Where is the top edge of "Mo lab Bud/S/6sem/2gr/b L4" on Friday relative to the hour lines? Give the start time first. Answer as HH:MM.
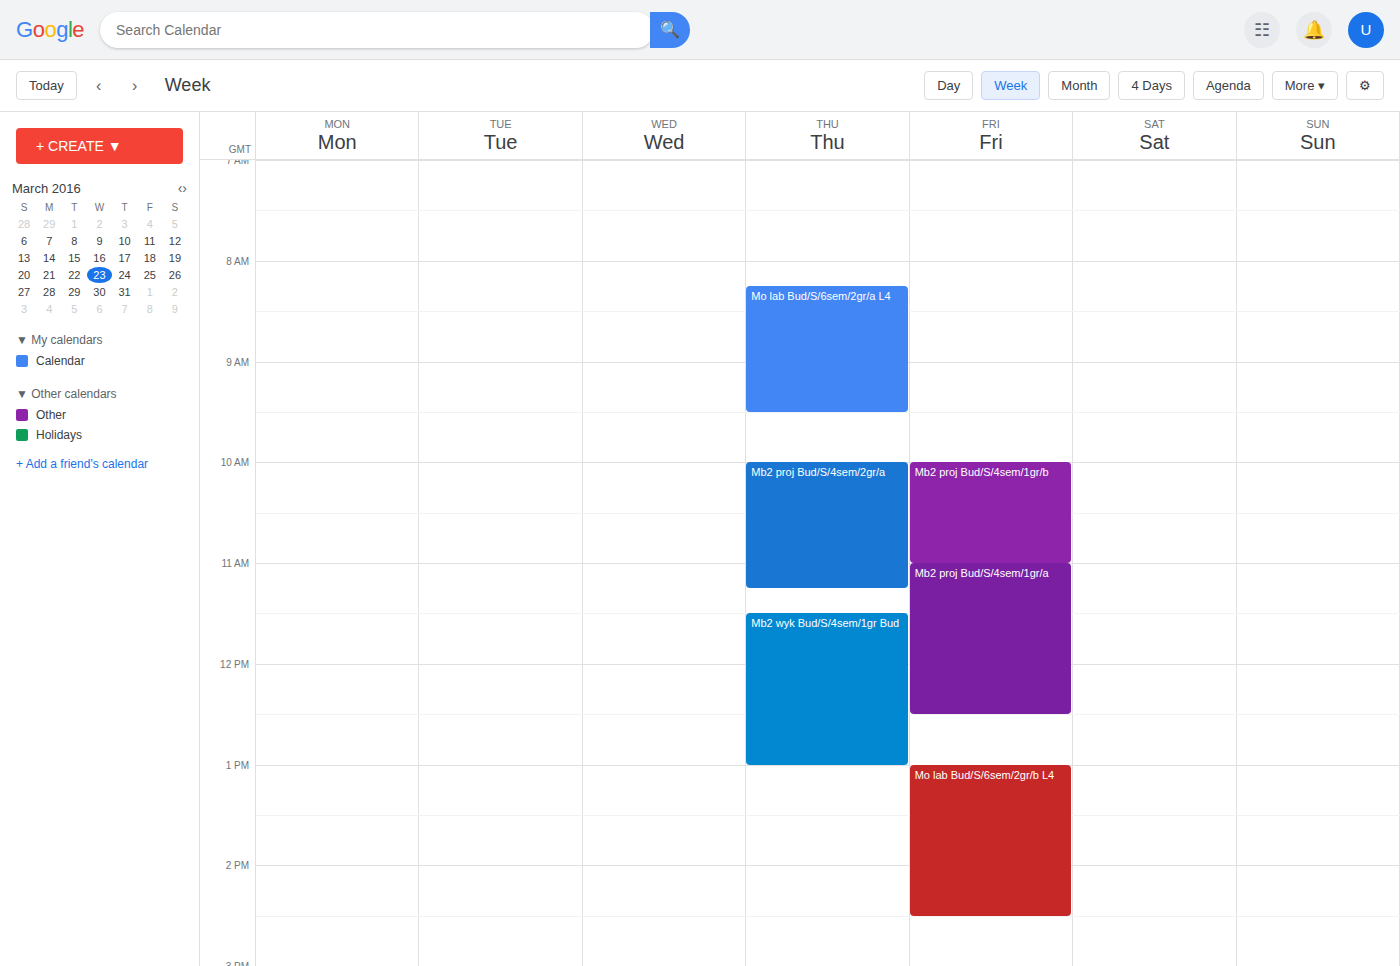
13:00 -- exactly on the 13:00 line.